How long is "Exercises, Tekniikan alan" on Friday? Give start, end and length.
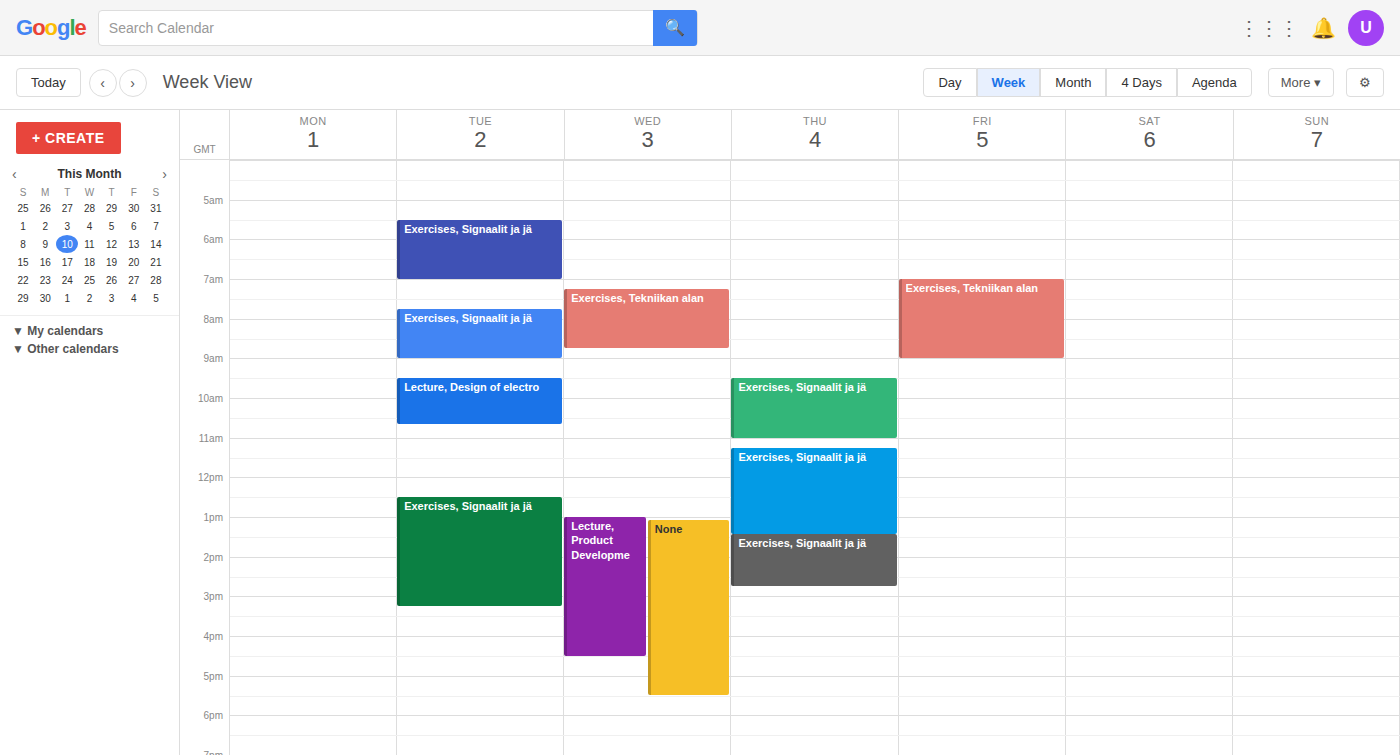
7:00 AM to 9:00 AM, 2 hours